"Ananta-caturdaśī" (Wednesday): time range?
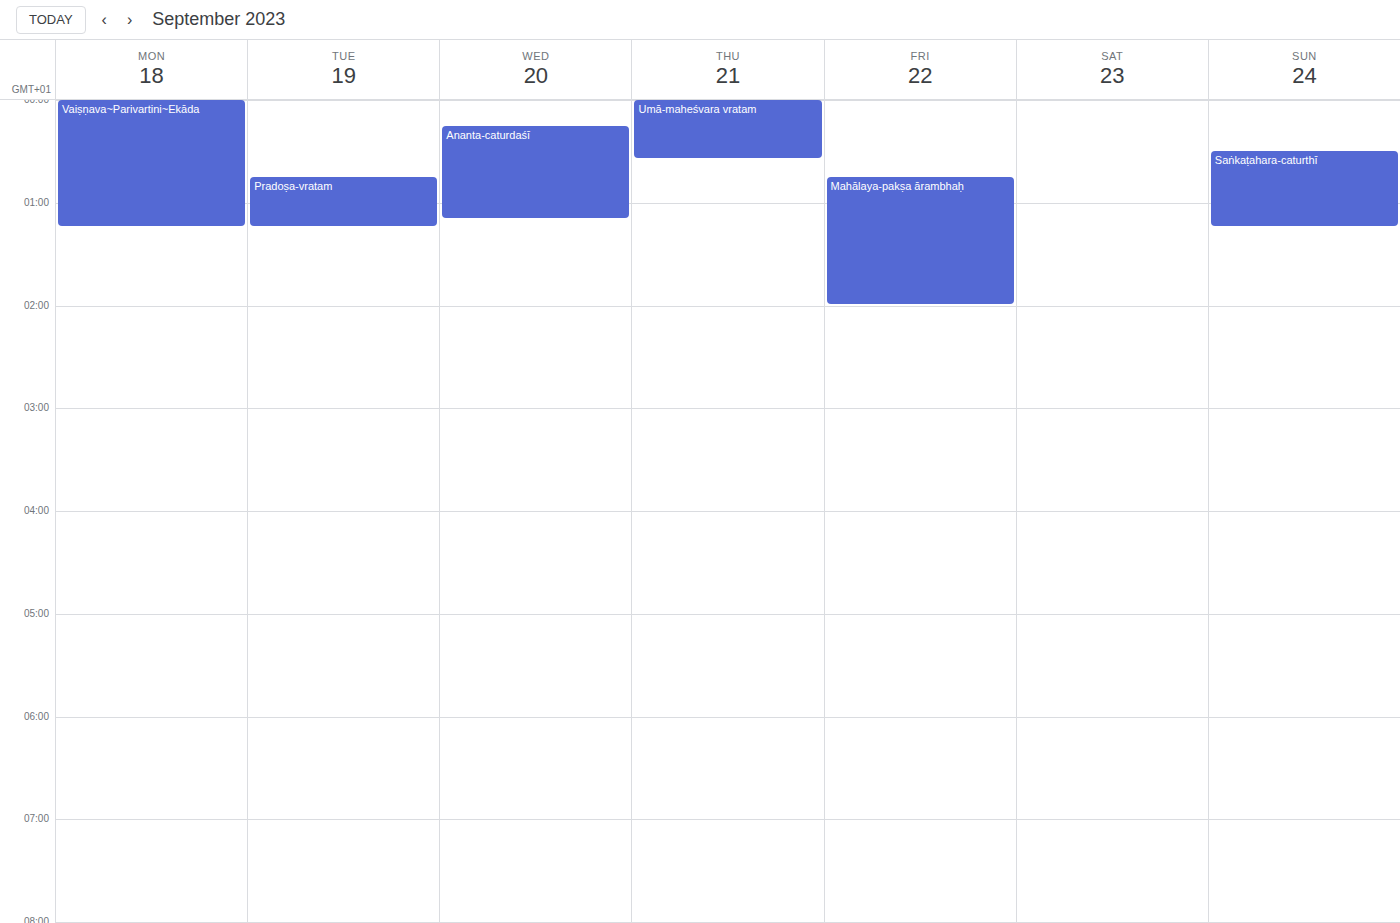
12:15 AM to 1:10 AM